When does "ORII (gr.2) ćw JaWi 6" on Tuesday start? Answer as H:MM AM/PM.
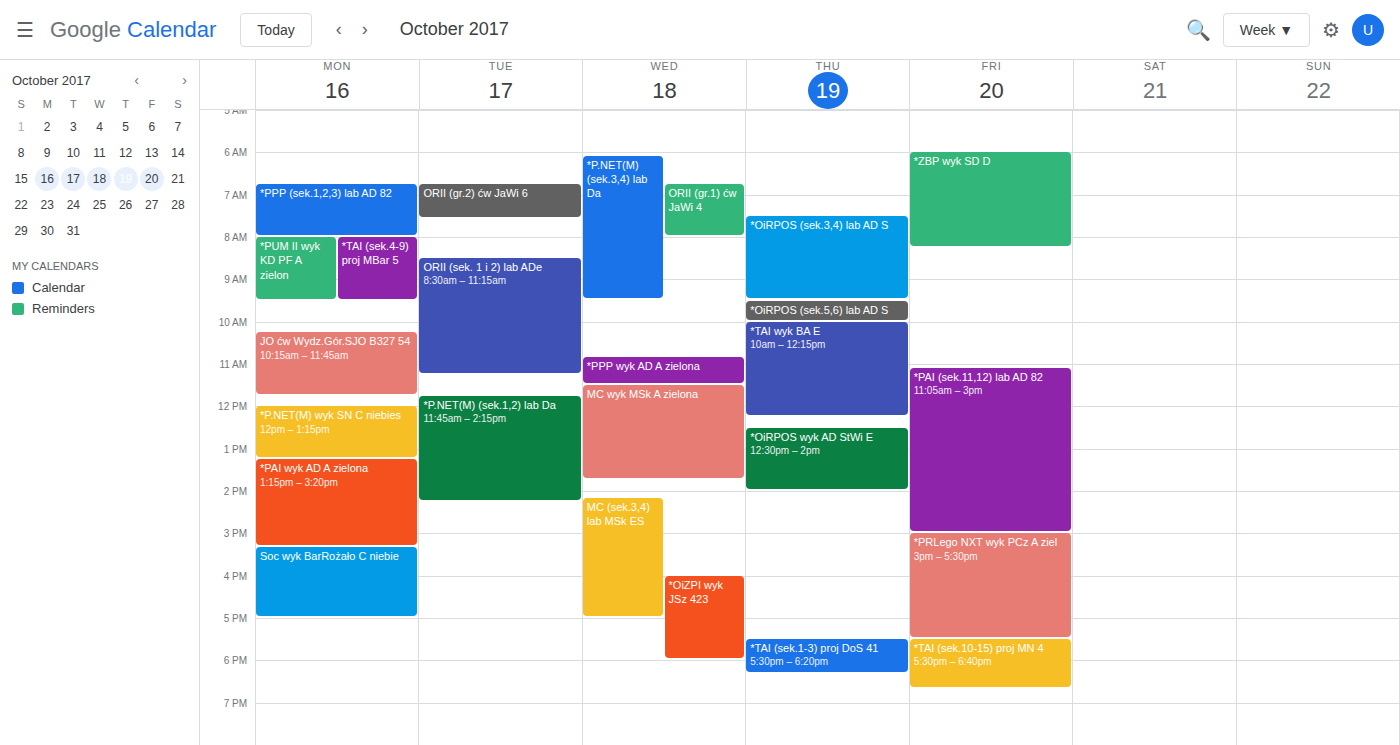
6:45 AM